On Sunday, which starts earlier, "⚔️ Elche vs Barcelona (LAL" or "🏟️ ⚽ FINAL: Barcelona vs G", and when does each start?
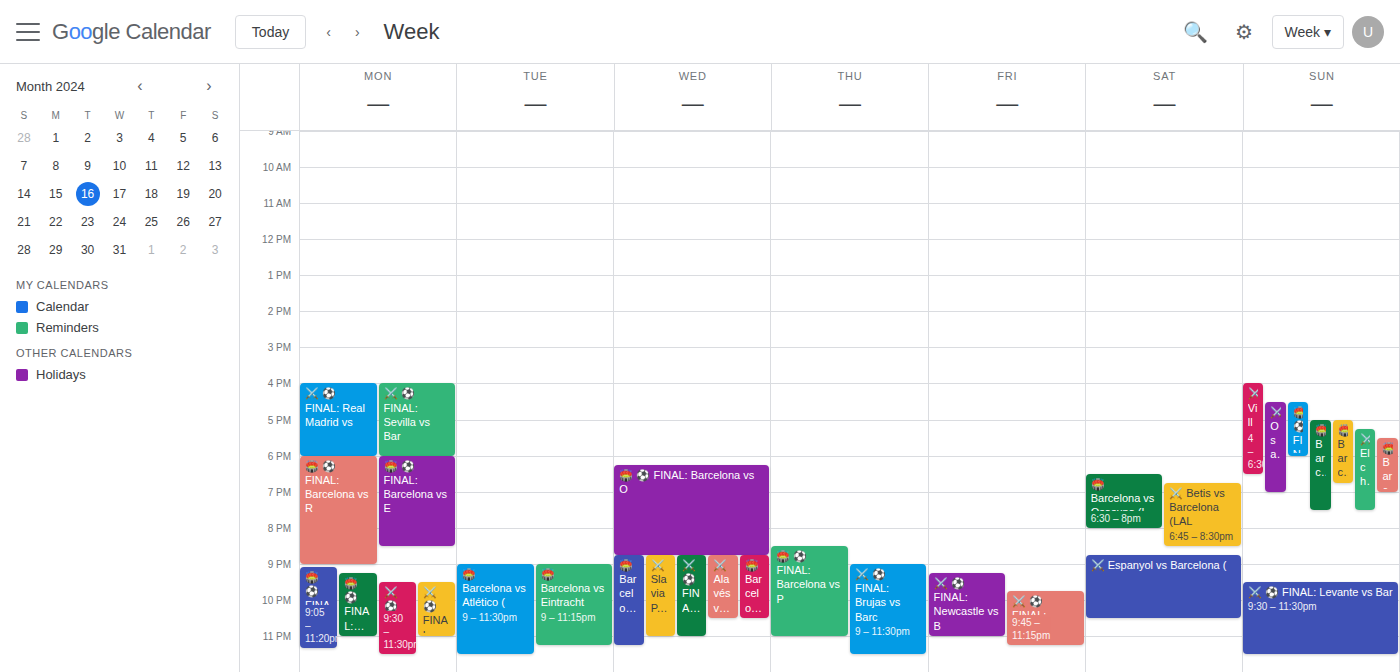
"🏟️ ⚽ FINAL: Barcelona vs G" 4:30 PM; "⚔️ Elche vs Barcelona (LAL" 5:15 PM.